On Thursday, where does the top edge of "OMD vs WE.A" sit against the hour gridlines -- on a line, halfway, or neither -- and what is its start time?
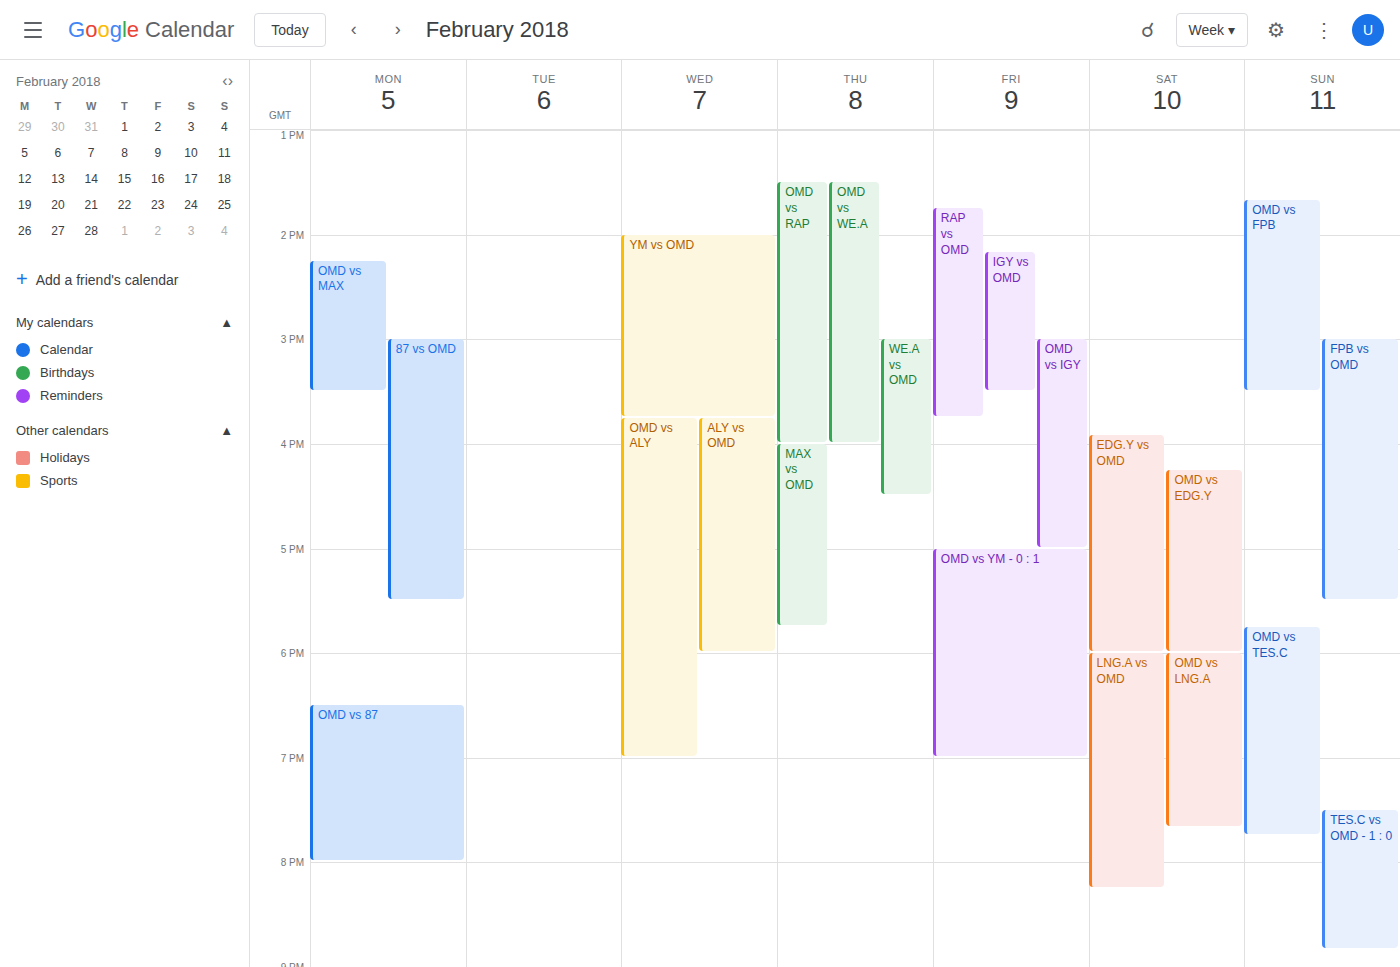
1:30 PM -- halfway between the 1 PM and 2 PM lines.